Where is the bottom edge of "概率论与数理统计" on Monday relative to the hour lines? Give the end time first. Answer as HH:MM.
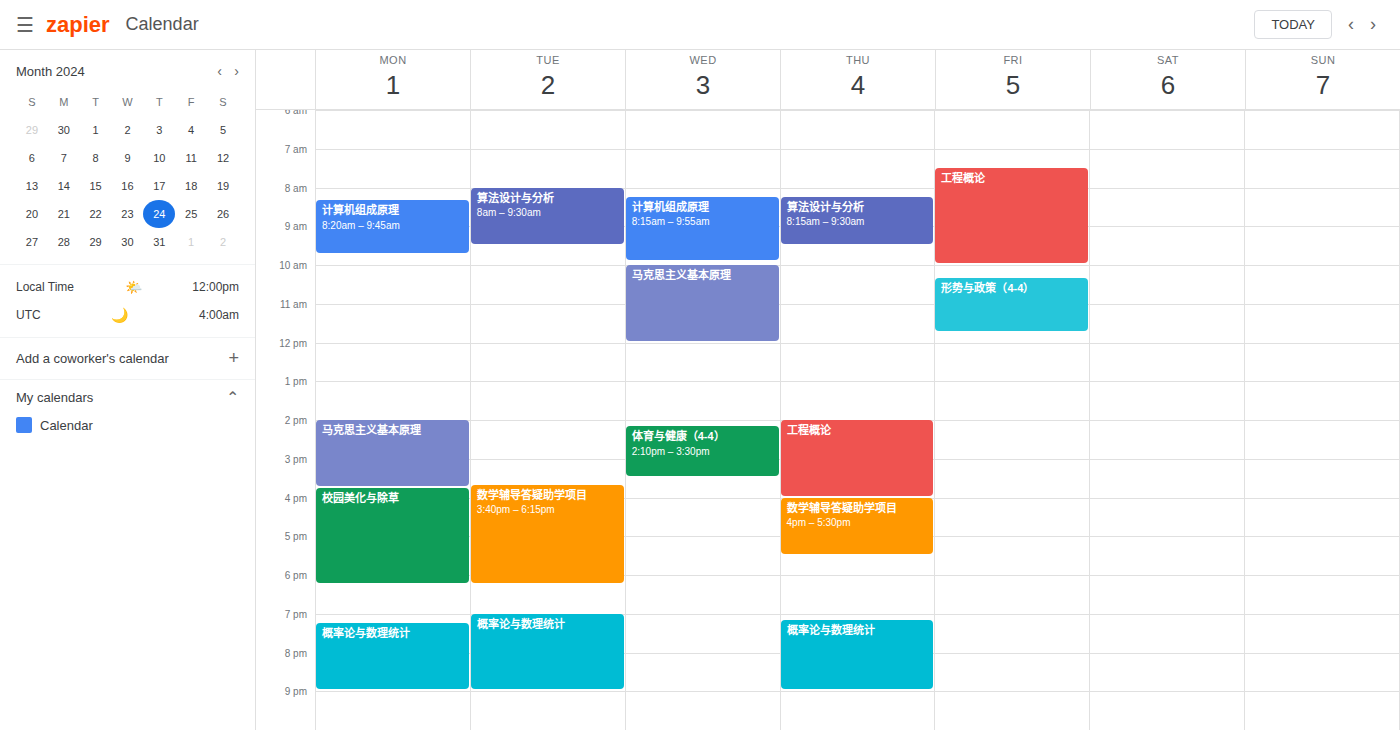
21:00 -- exactly on the 21:00 line.